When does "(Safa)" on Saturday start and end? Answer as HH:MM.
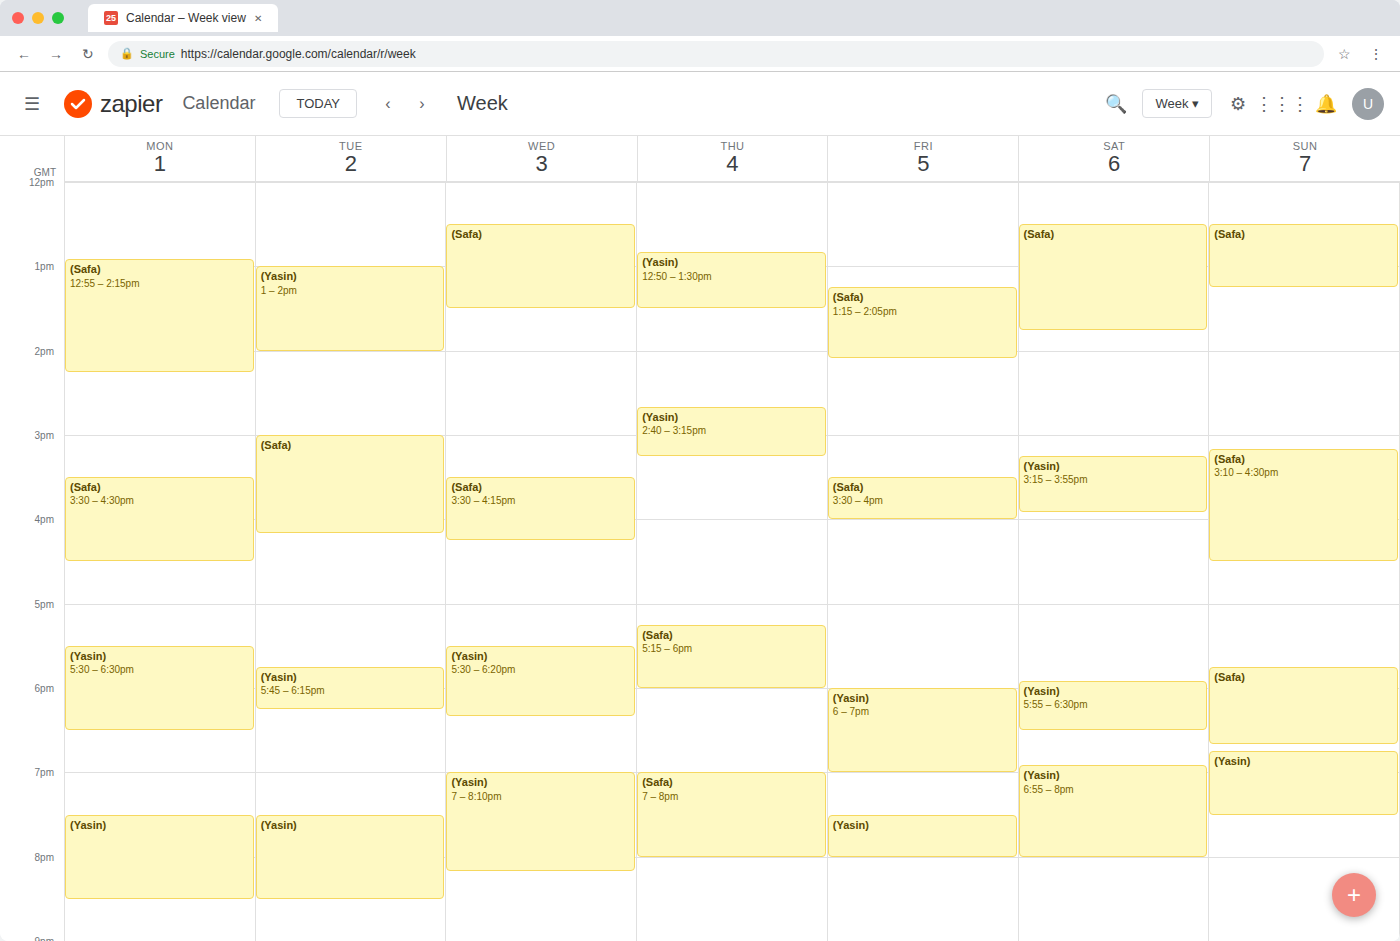
12:30 to 13:45